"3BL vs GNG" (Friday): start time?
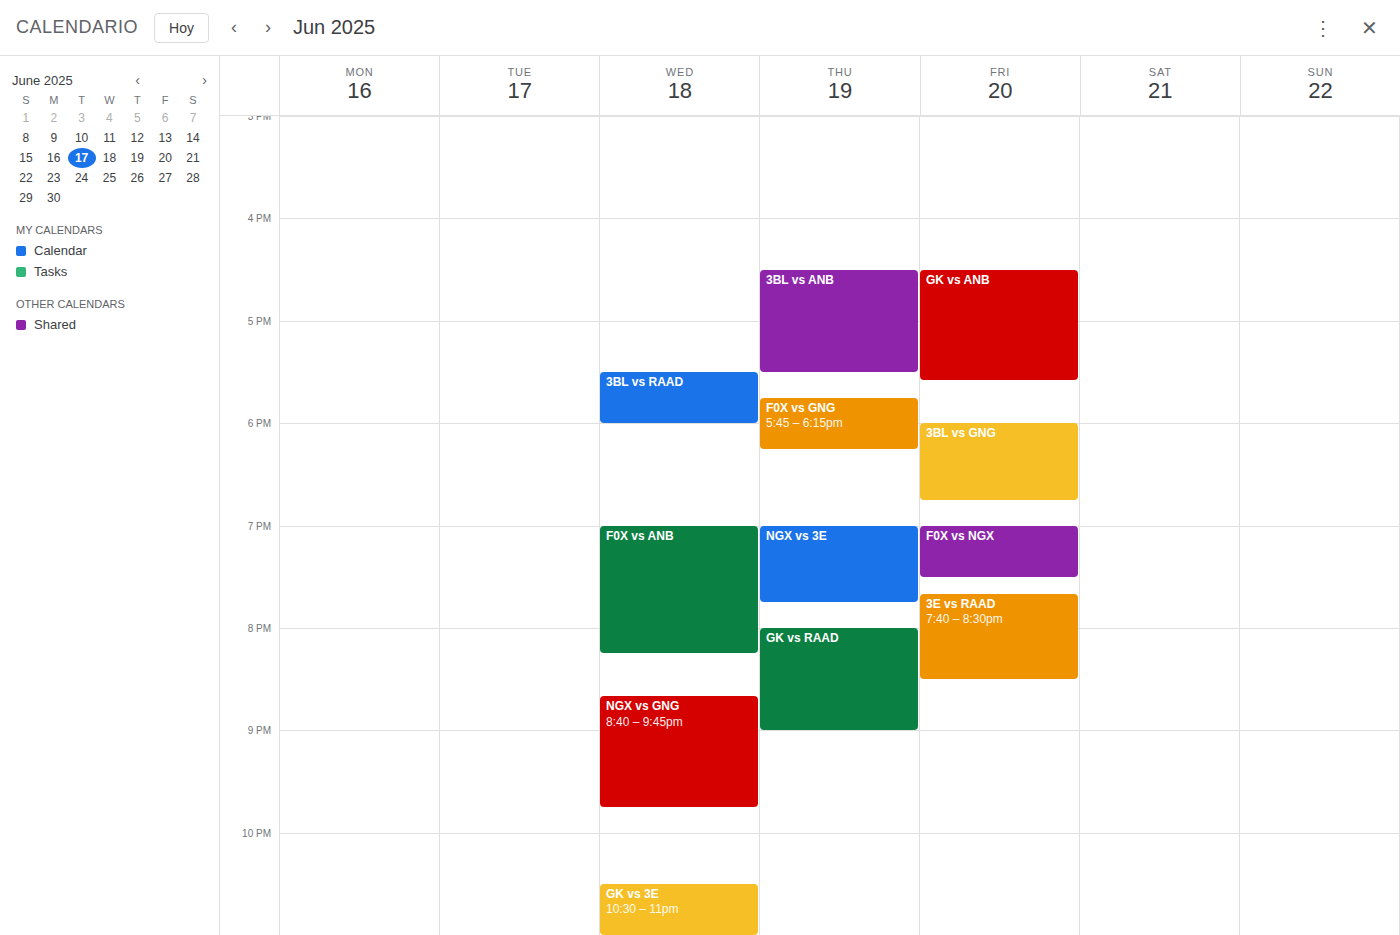
6:00 PM